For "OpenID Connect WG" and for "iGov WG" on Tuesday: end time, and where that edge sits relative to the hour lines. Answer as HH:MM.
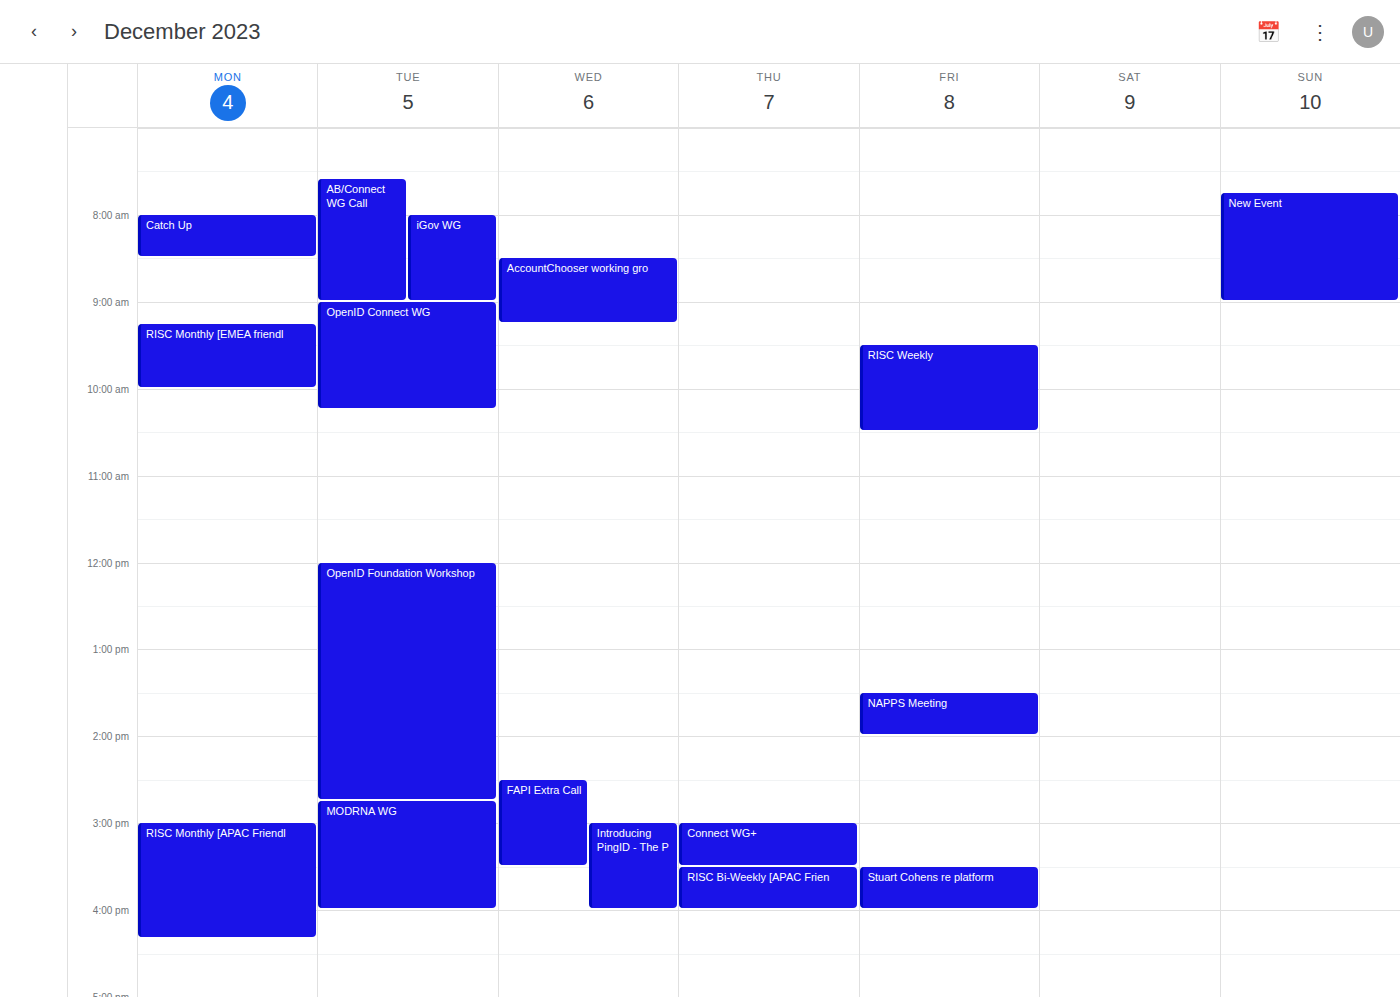
"OpenID Connect WG": 10:15, neither: a quarter of the way from the 10:00 line to the 11:00 line. "iGov WG": 09:00, exactly on the 09:00 line.